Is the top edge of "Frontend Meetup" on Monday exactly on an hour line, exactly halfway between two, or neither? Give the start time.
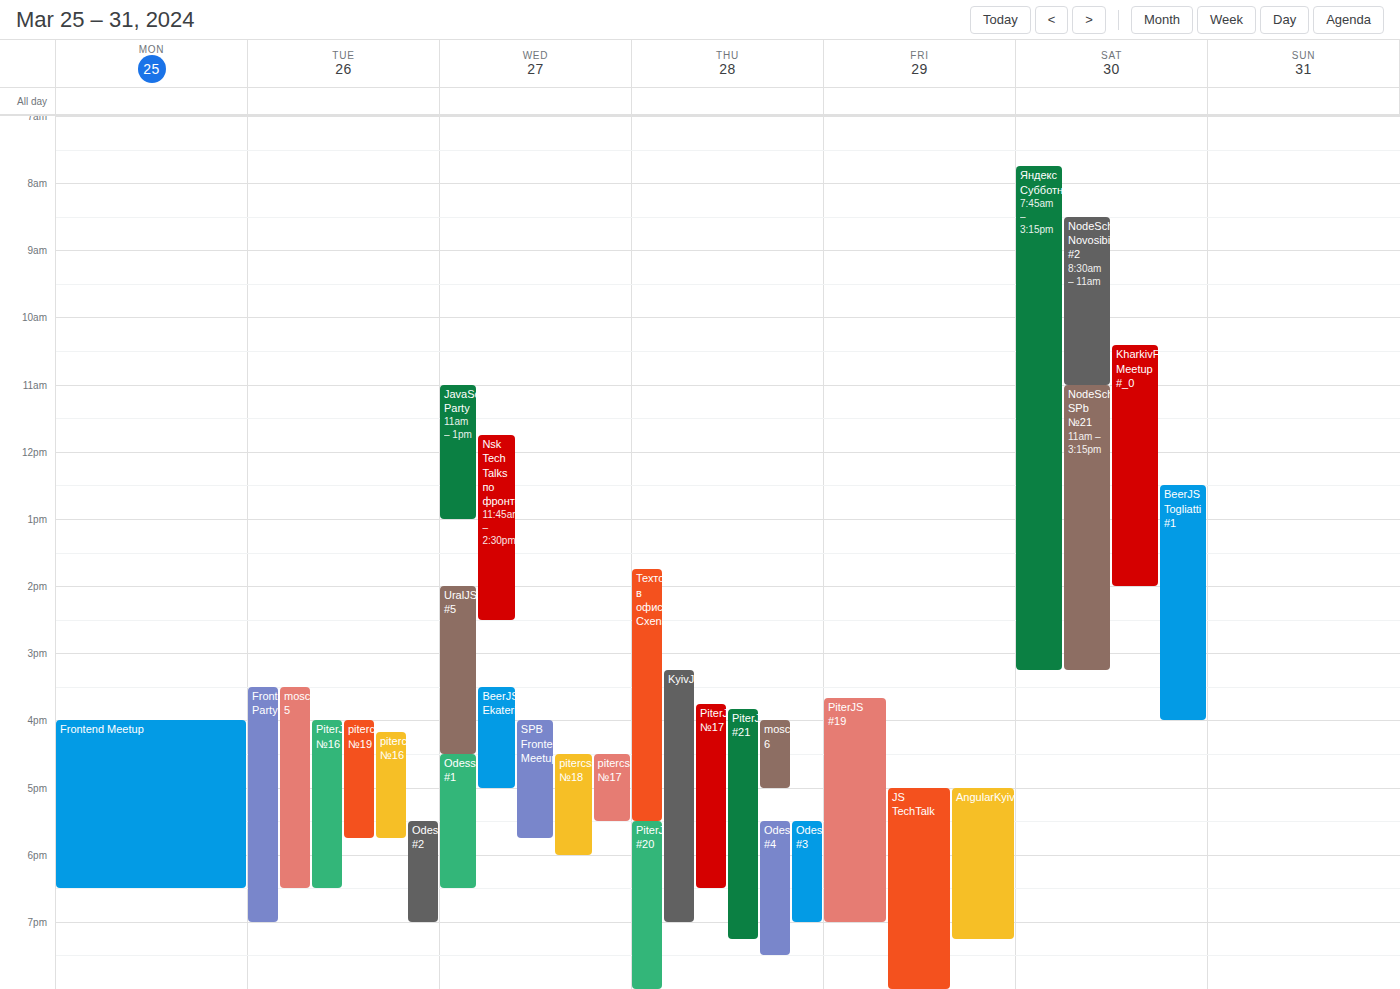
16:00 -- exactly on the 16:00 line.